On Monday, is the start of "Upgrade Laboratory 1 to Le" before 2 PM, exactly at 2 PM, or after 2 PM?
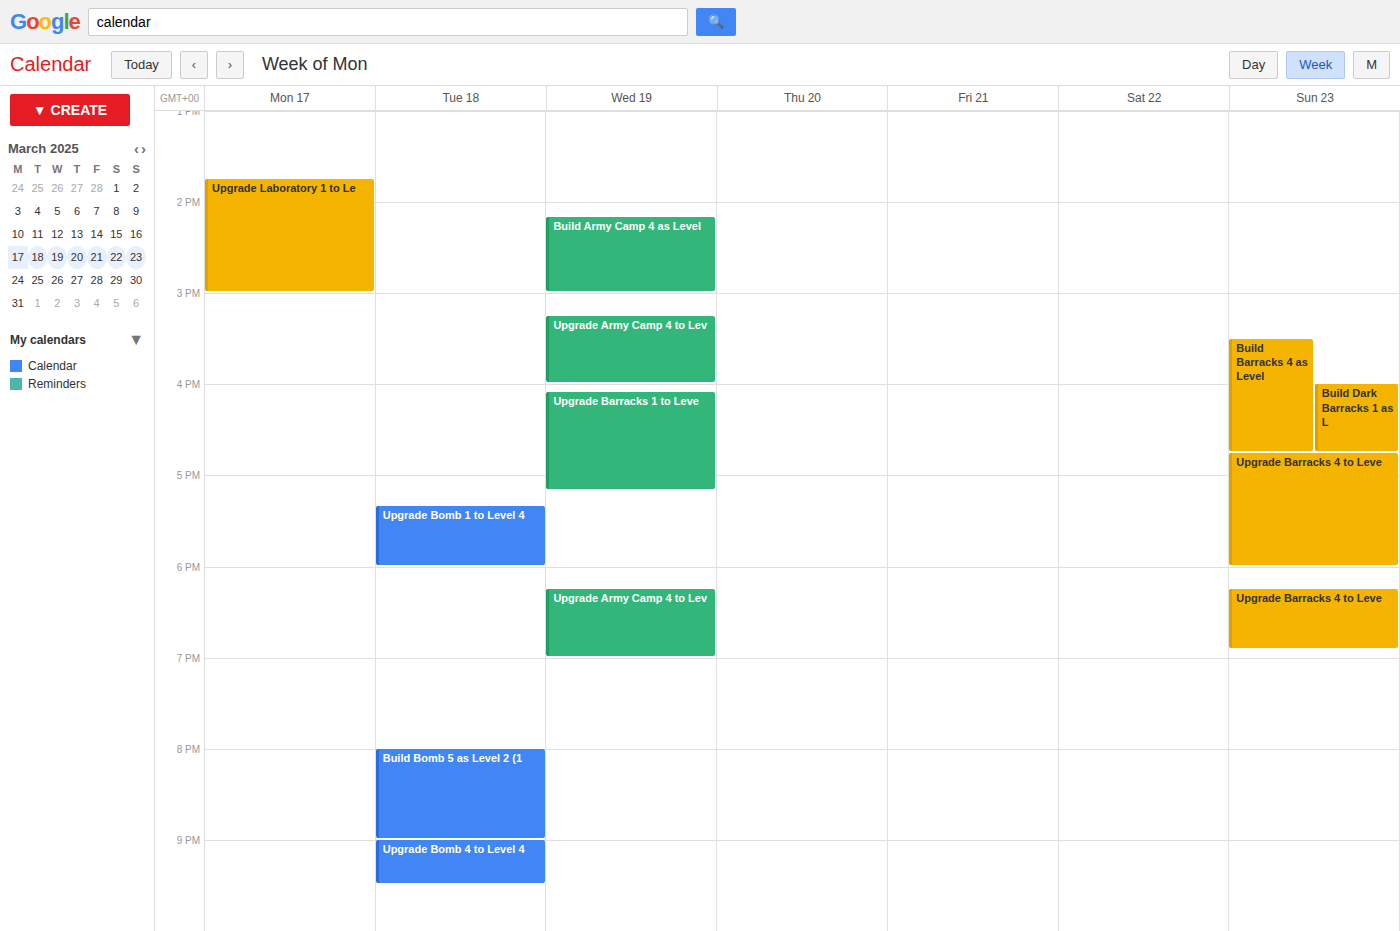
1:45 PM -- before 2 PM, 15 minutes above the 2 PM line.